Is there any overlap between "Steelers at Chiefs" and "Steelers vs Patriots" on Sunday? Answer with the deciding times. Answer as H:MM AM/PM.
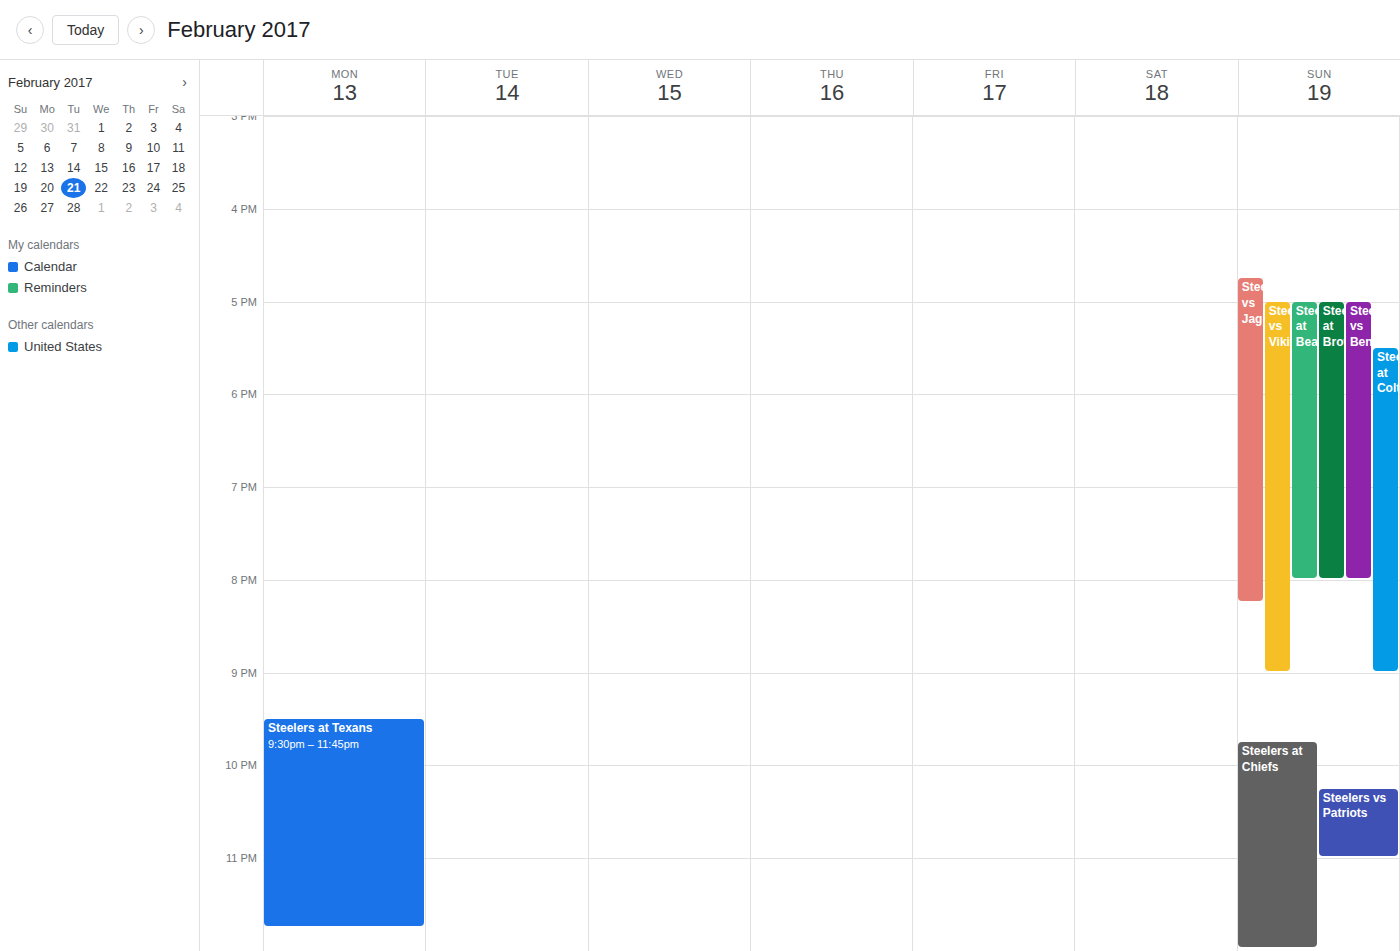
"Steelers vs Patriots" runs 10:15 PM to 11:00 PM, inside "Steelers at Chiefs" -- they overlap.